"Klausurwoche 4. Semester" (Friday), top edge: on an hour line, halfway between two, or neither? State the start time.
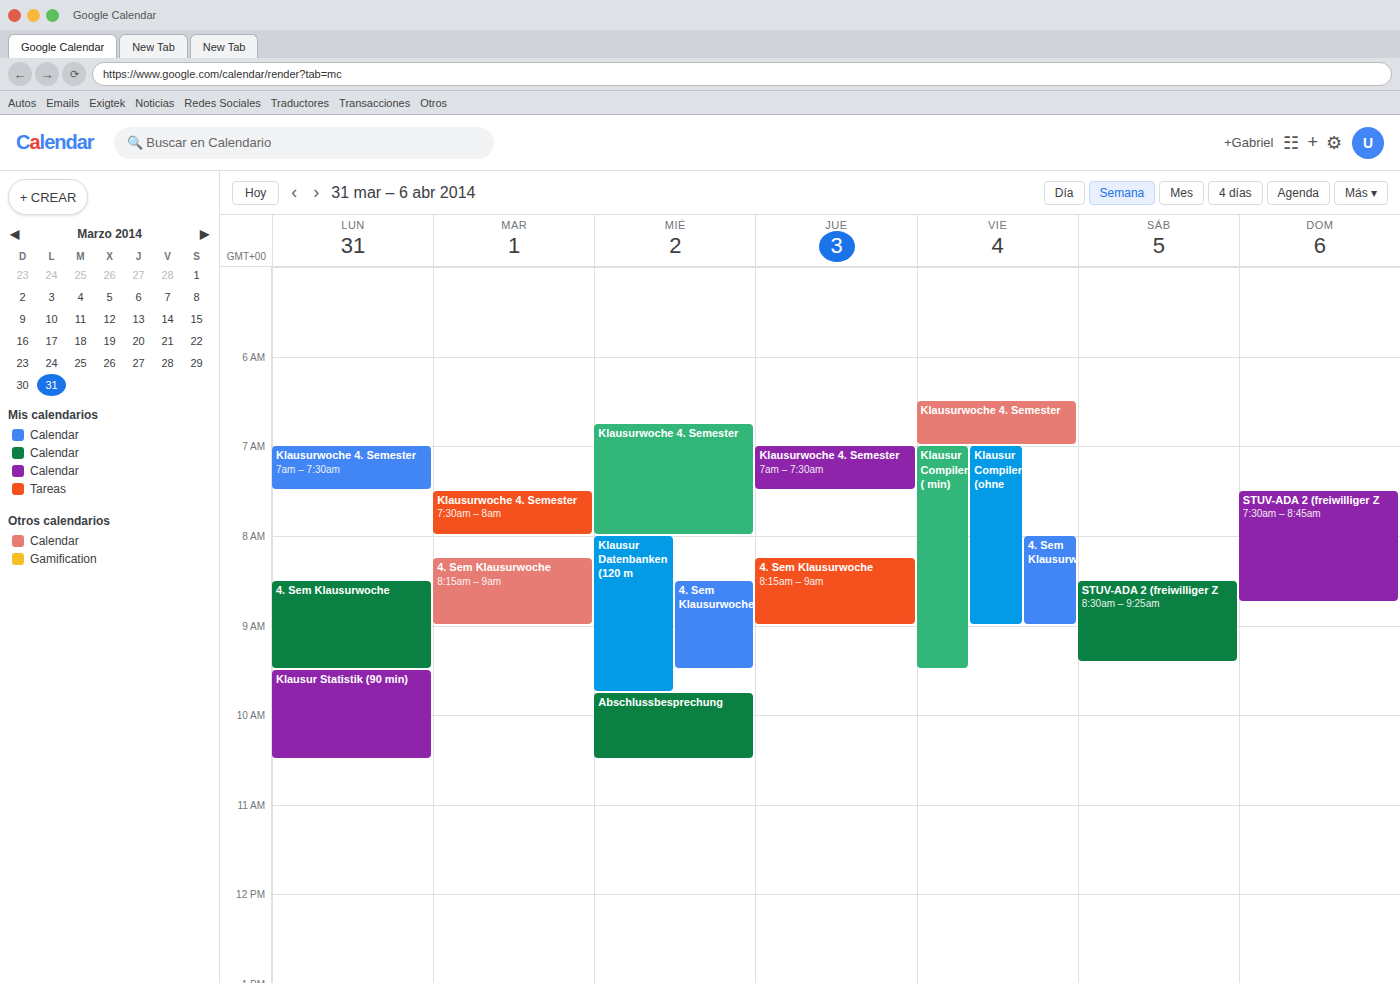
6:30 AM -- halfway between the 6 AM and 7 AM lines.